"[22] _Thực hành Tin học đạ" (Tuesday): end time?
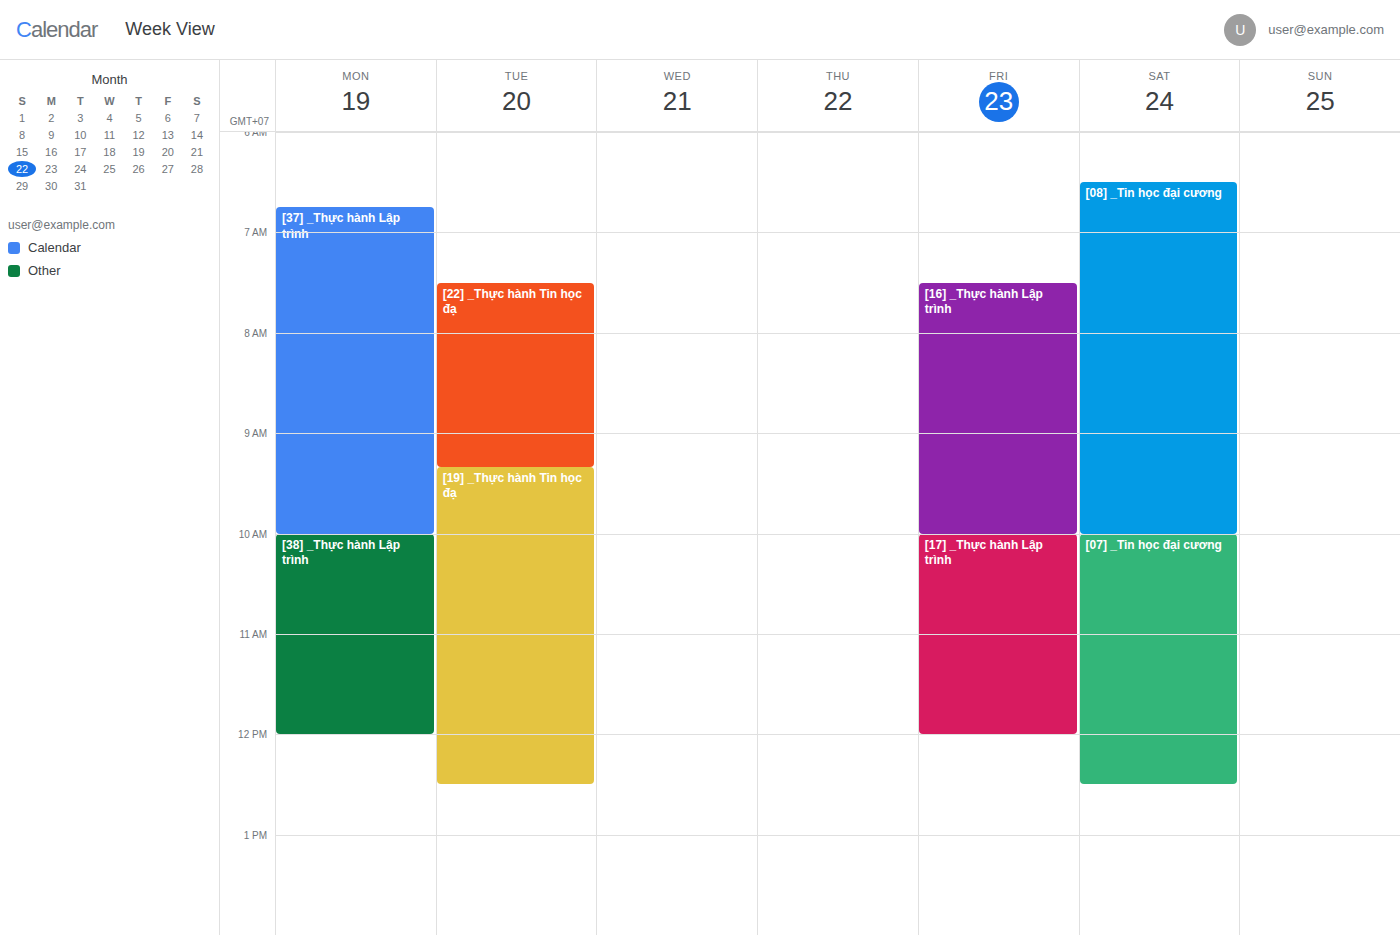
9:20 AM